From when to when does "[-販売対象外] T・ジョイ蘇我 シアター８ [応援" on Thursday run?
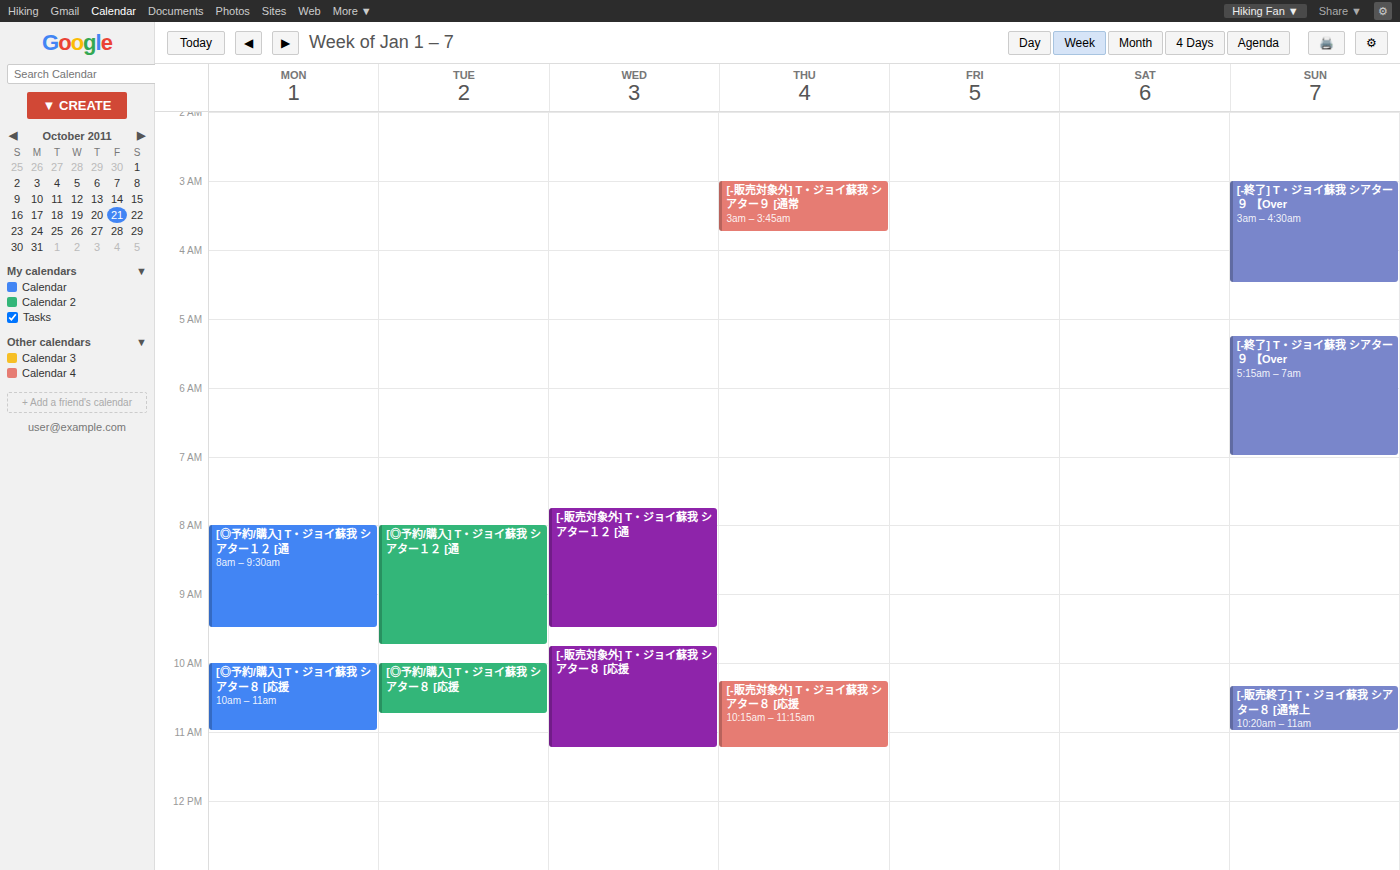
10:15 AM to 11:15 AM